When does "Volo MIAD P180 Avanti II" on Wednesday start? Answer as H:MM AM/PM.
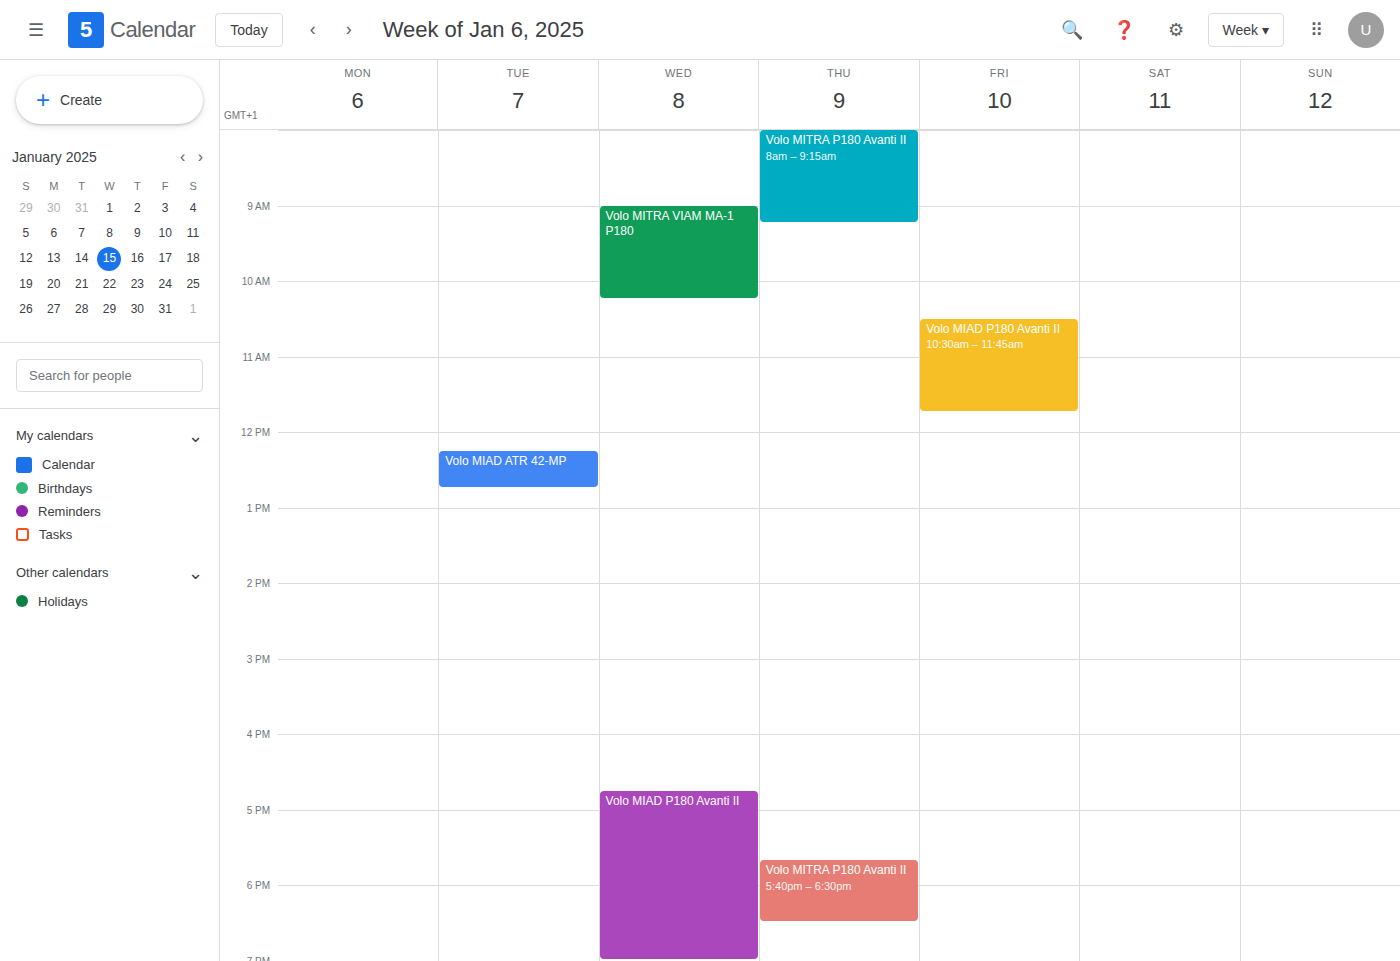
4:45 PM